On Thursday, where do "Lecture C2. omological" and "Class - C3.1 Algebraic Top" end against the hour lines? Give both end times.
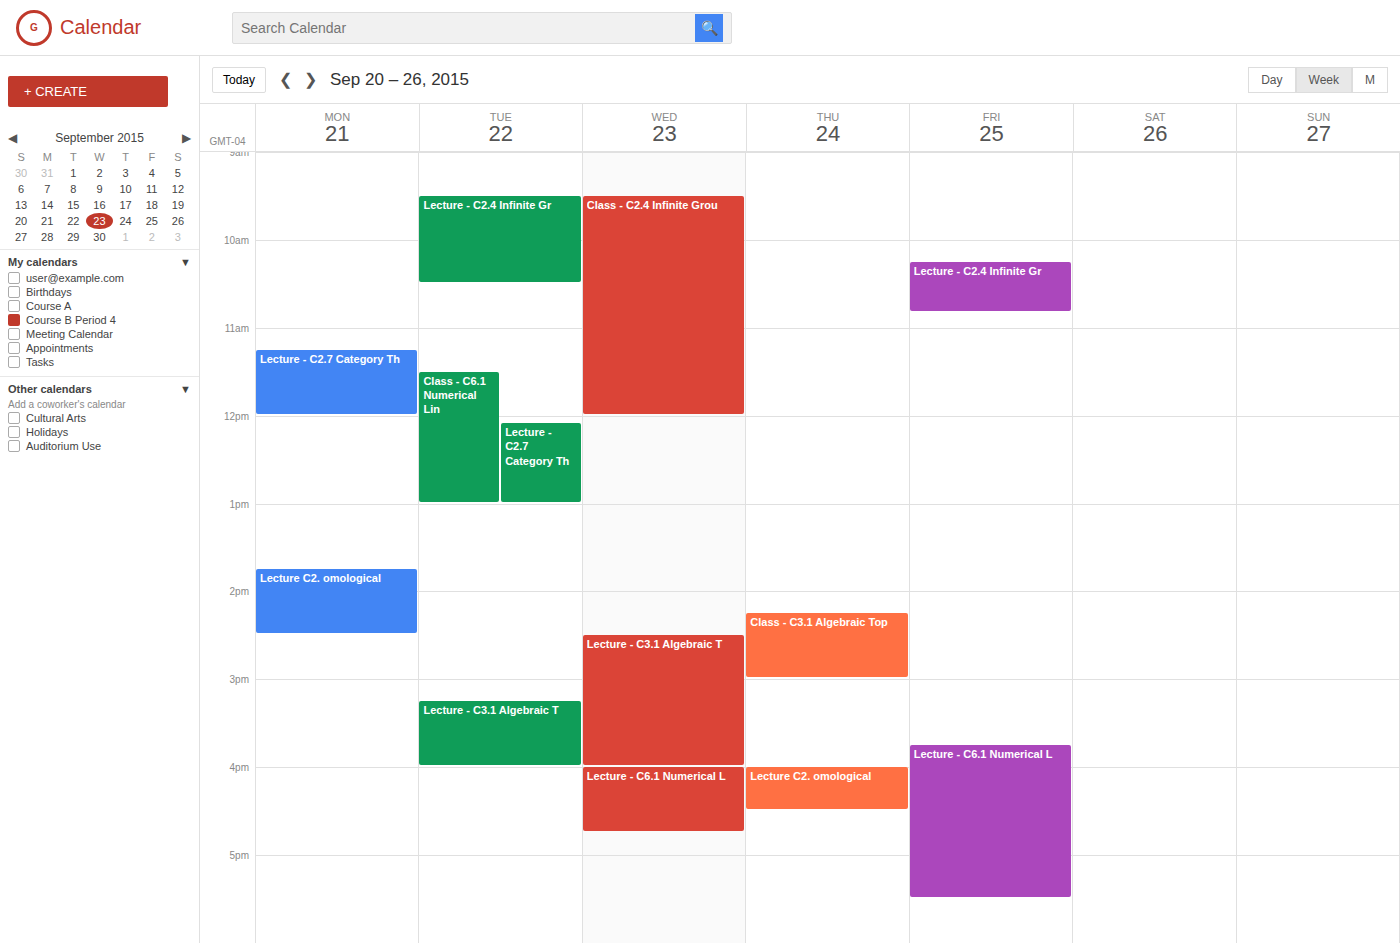
"Lecture C2. omological": 4:30 PM, halfway between the 4 PM and 5 PM lines. "Class - C3.1 Algebraic Top": 3:00 PM, exactly on the 3 PM line.